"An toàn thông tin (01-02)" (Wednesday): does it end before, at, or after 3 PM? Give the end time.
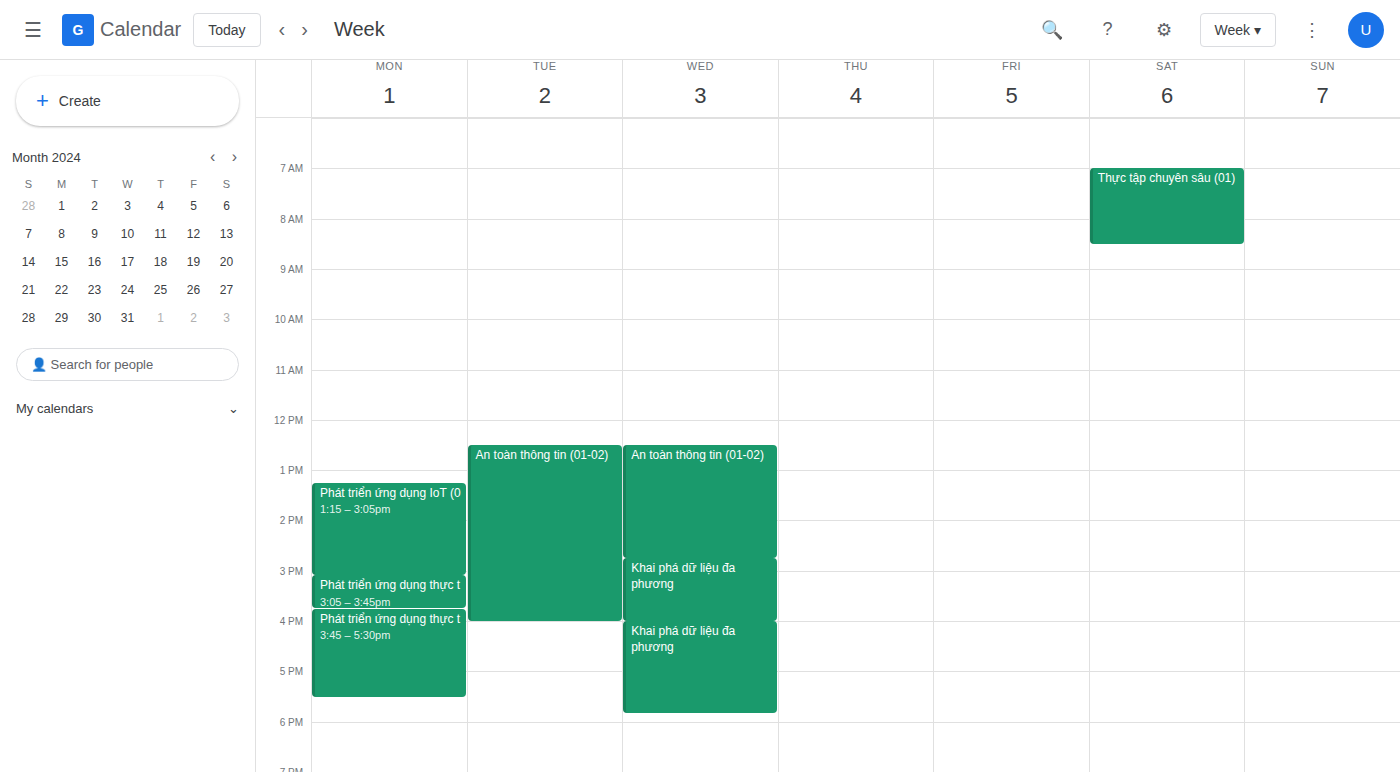
2:45 PM -- before 3 PM, 15 minutes above the 3 PM line.